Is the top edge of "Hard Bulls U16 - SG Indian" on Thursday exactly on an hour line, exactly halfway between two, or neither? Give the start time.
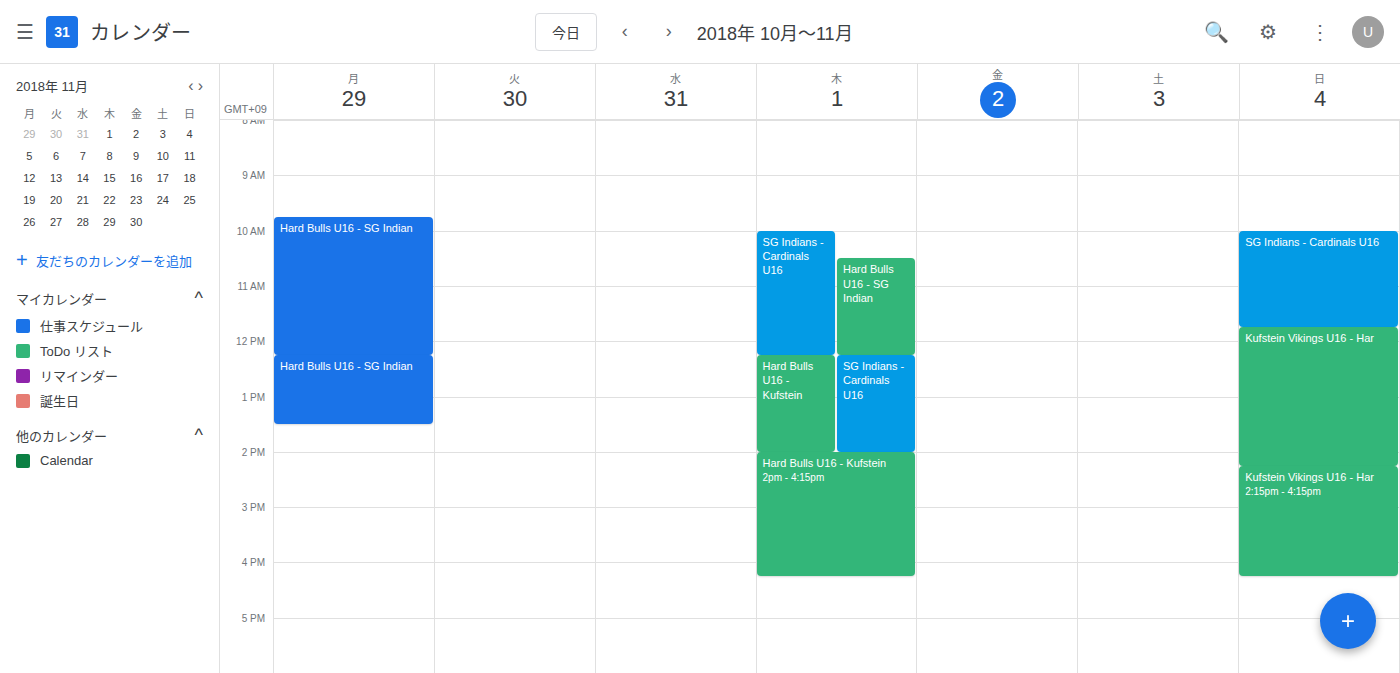
10:30 AM -- halfway between the 10 AM and 11 AM lines.